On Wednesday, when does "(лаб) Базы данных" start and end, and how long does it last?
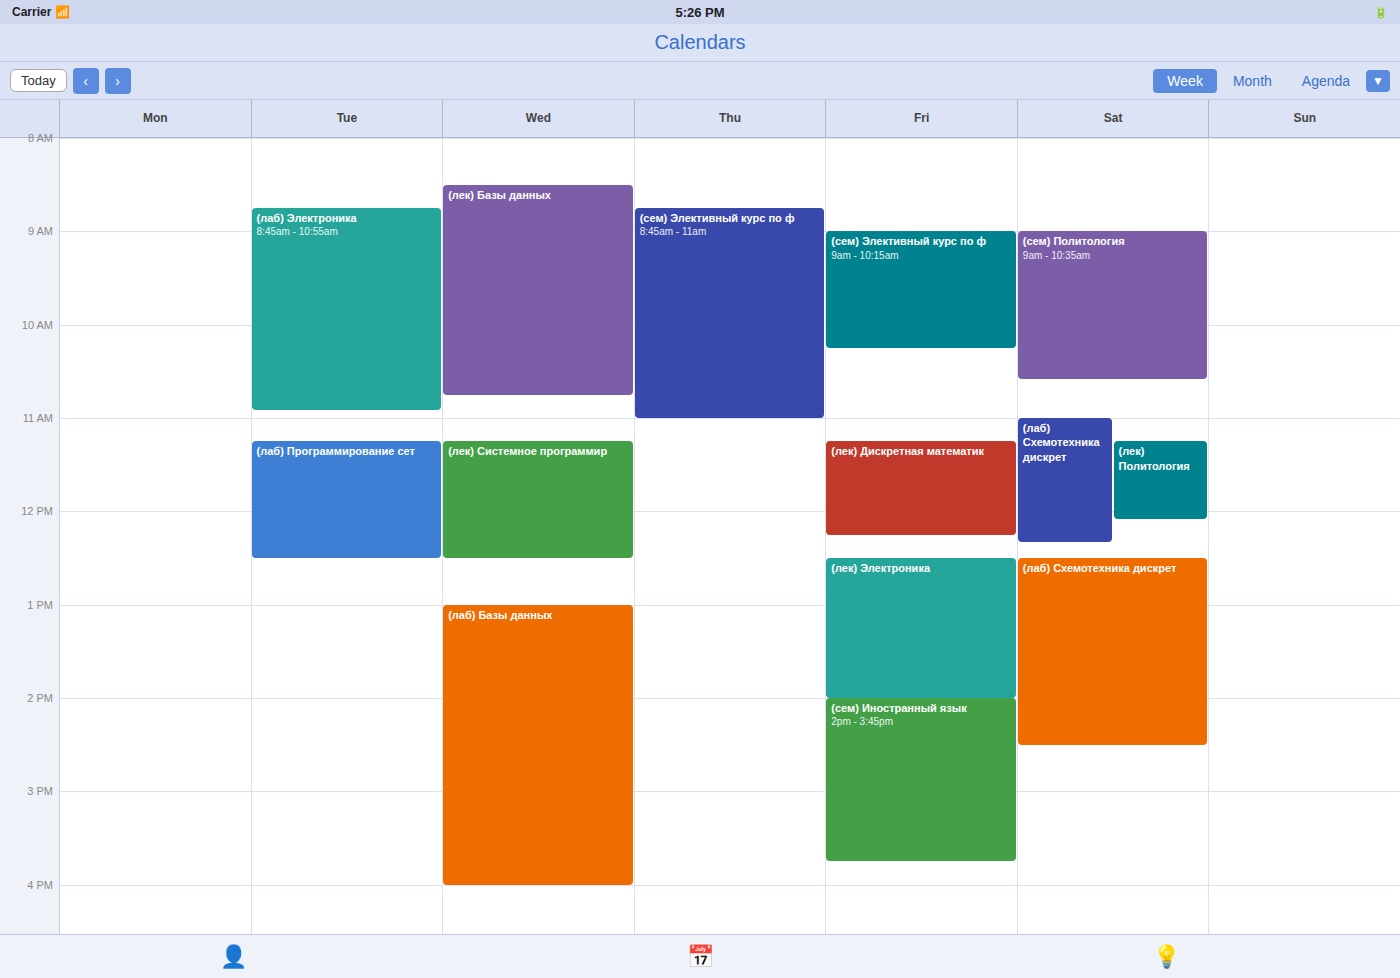
1:00 PM to 4:00 PM, 3 hours